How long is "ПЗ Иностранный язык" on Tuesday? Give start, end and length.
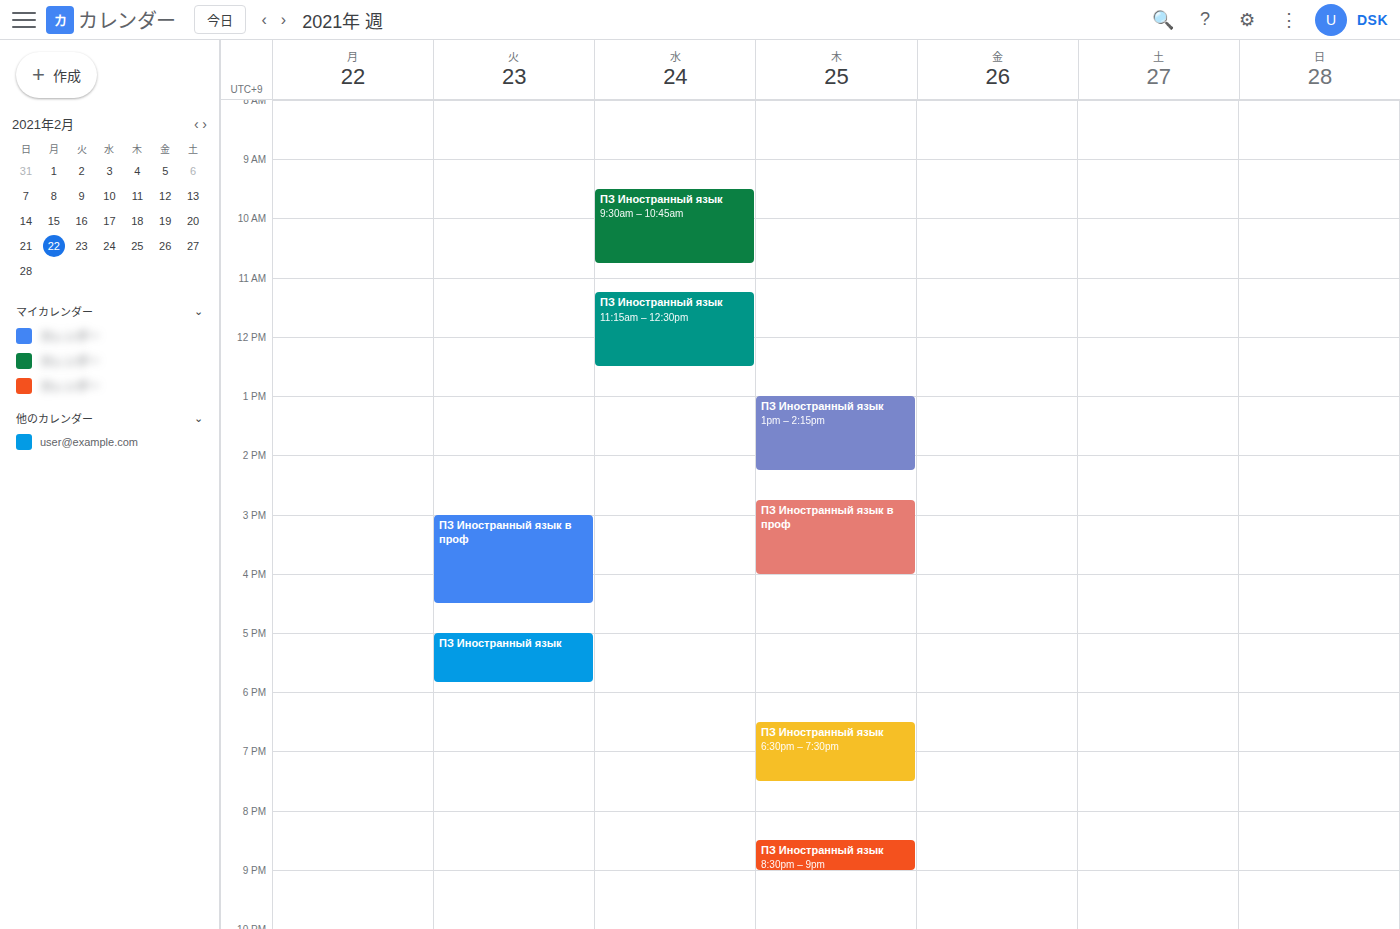
5:00 PM to 5:50 PM, 50 minutes